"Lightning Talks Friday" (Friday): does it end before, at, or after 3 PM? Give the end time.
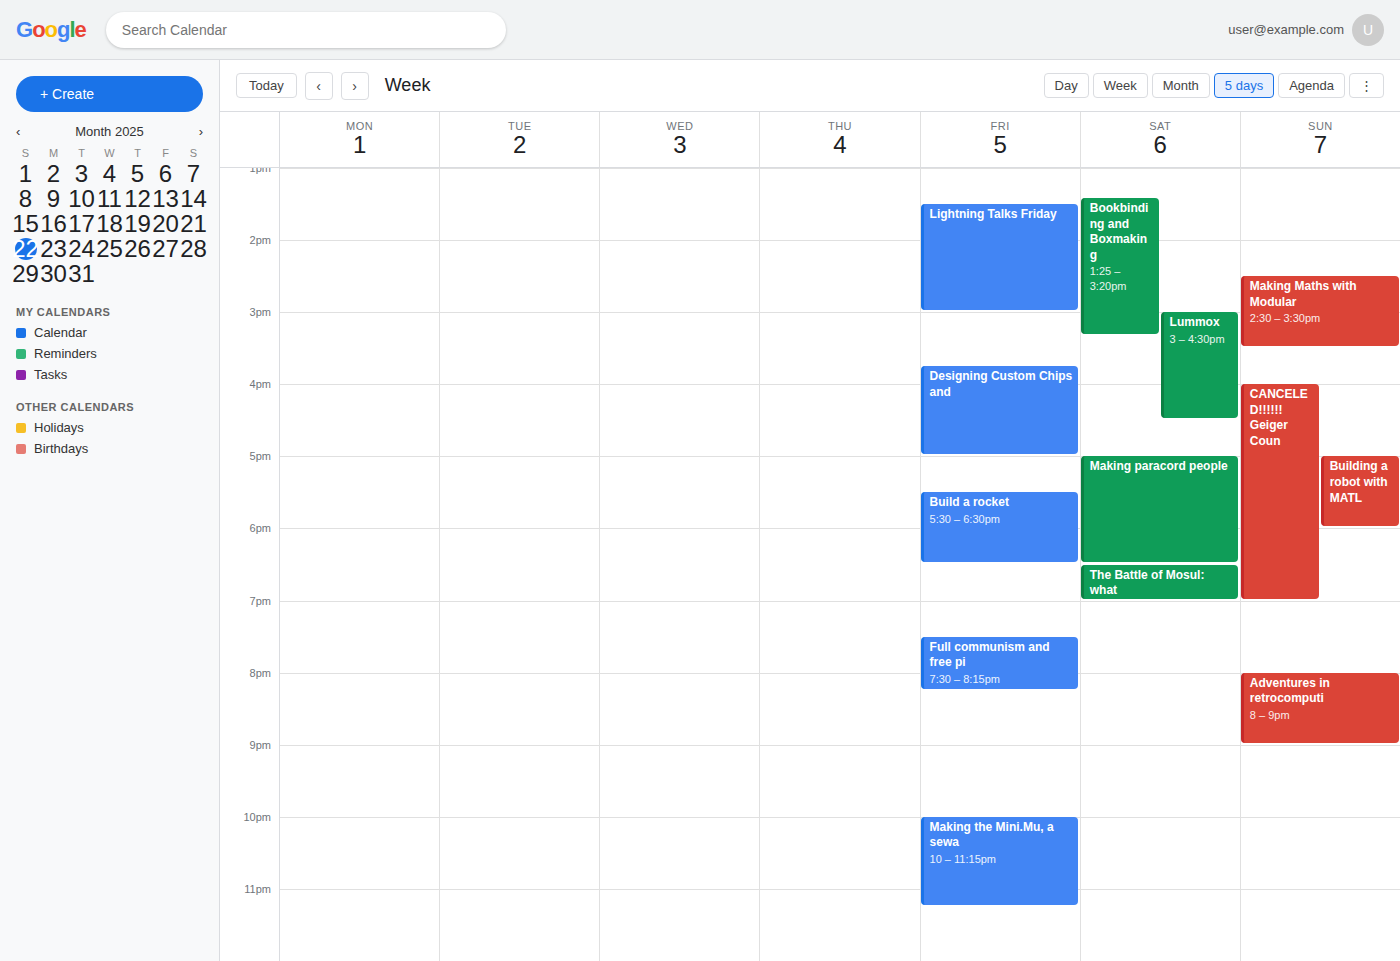
3:00 PM -- exactly at 3 PM, on the 3 PM line.